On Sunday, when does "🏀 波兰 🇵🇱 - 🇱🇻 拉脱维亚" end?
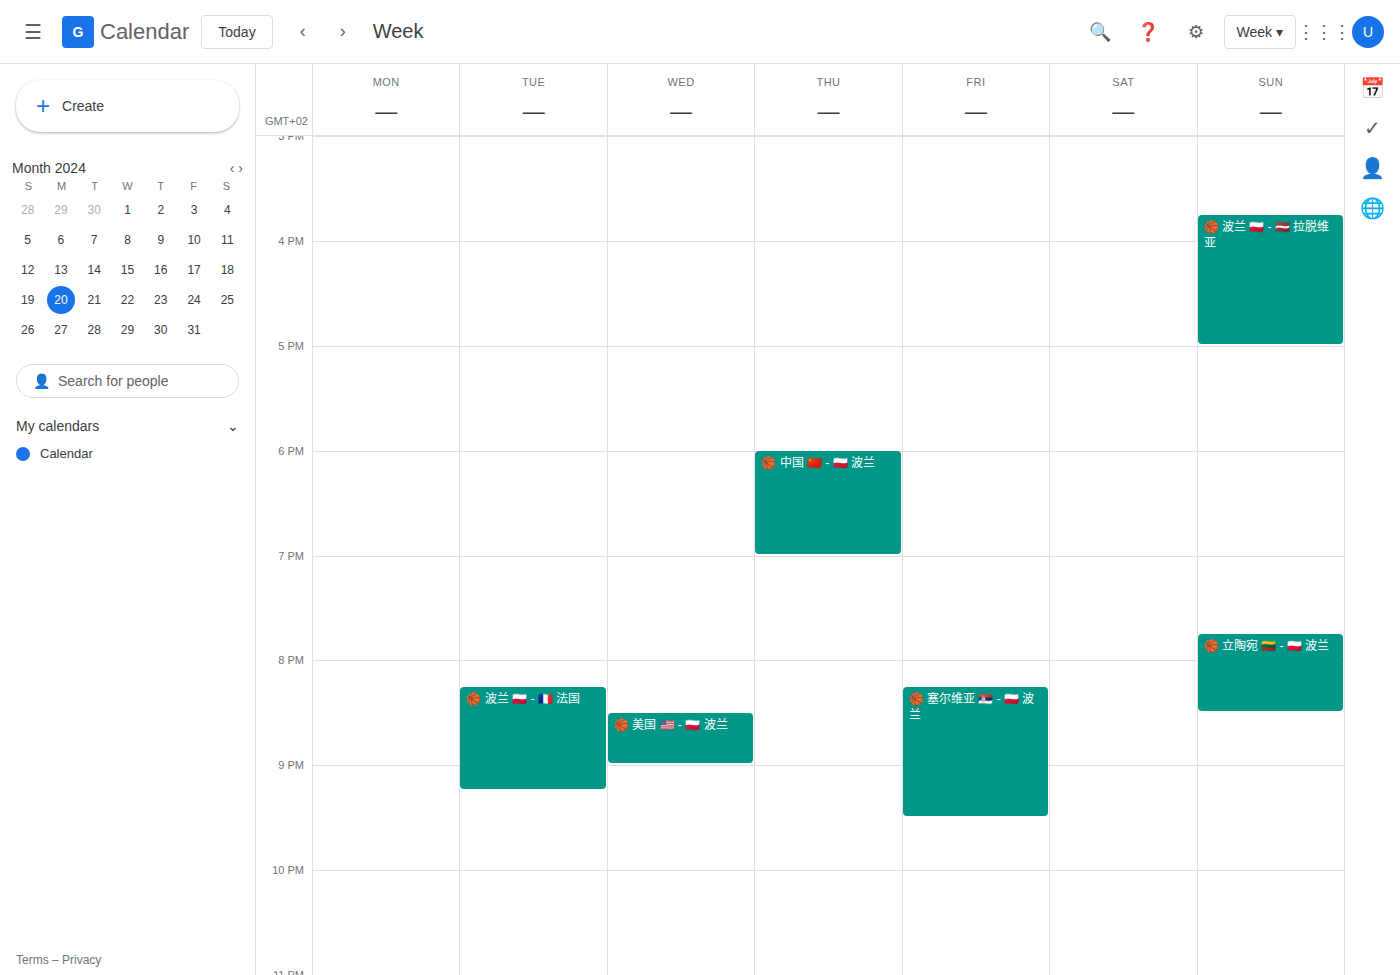
5:00 PM